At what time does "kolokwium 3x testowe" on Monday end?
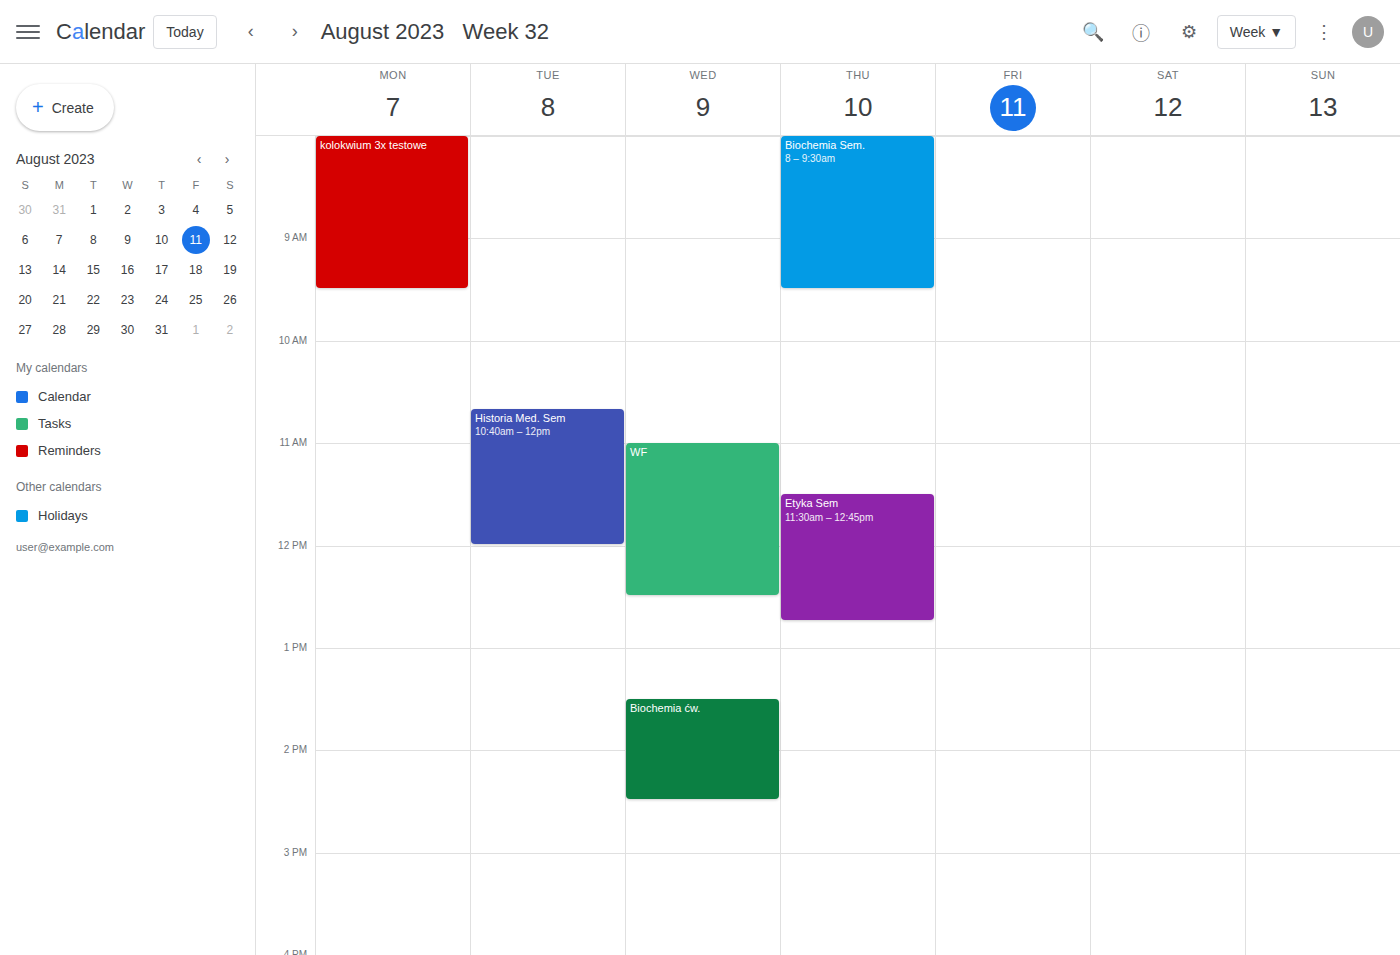
9:30 AM